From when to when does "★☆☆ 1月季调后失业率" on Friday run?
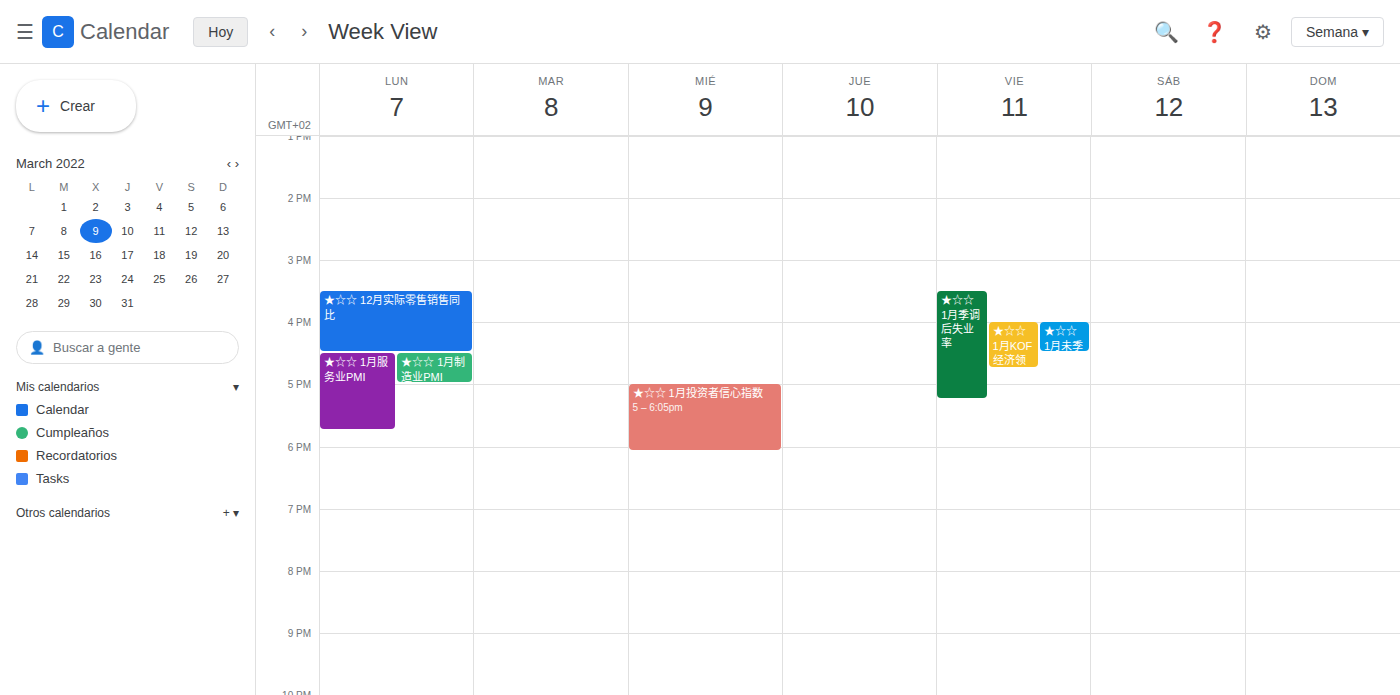
3:30 PM to 5:15 PM